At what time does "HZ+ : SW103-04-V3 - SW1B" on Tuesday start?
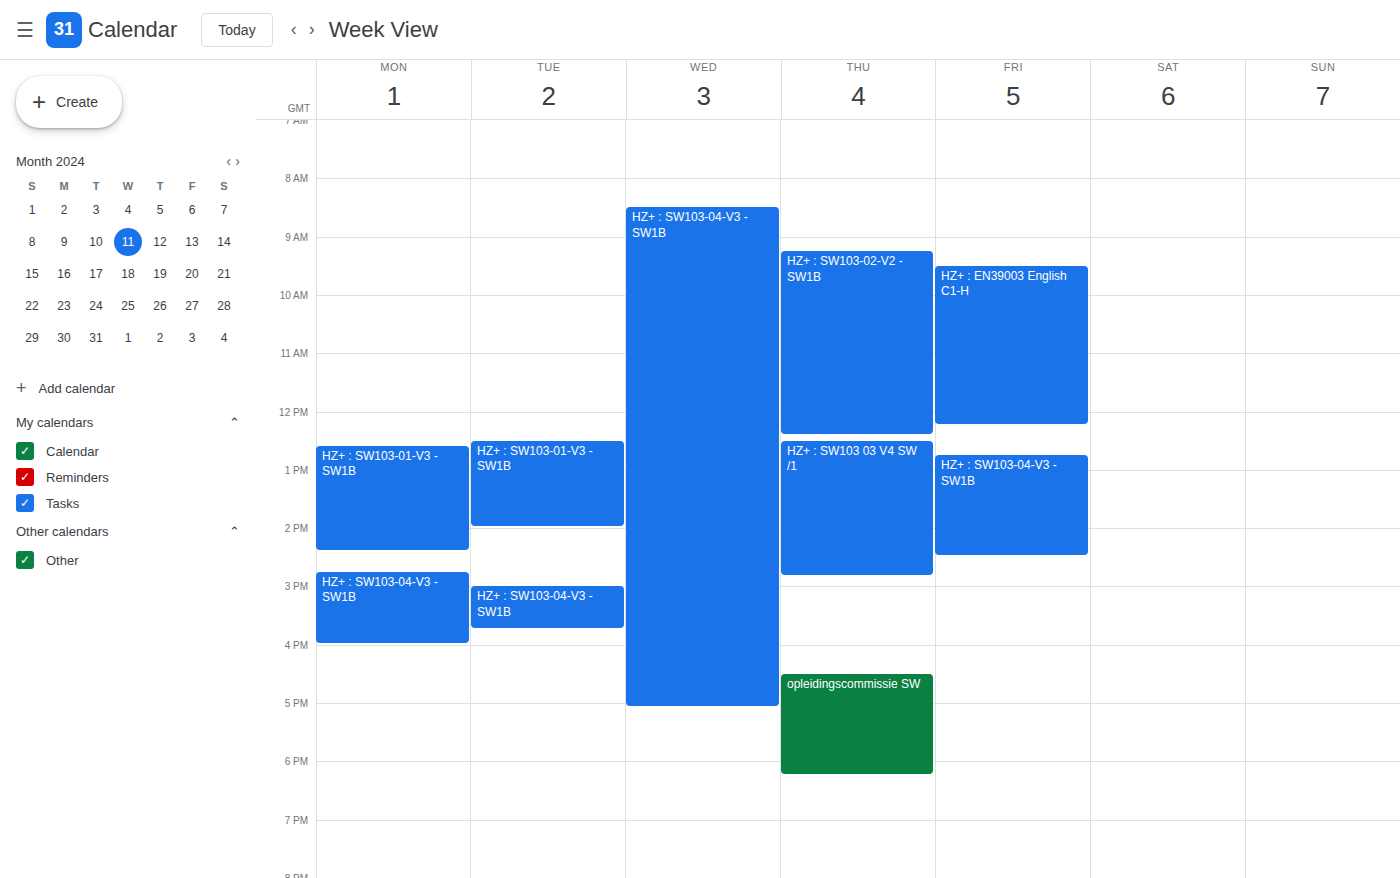
15:00